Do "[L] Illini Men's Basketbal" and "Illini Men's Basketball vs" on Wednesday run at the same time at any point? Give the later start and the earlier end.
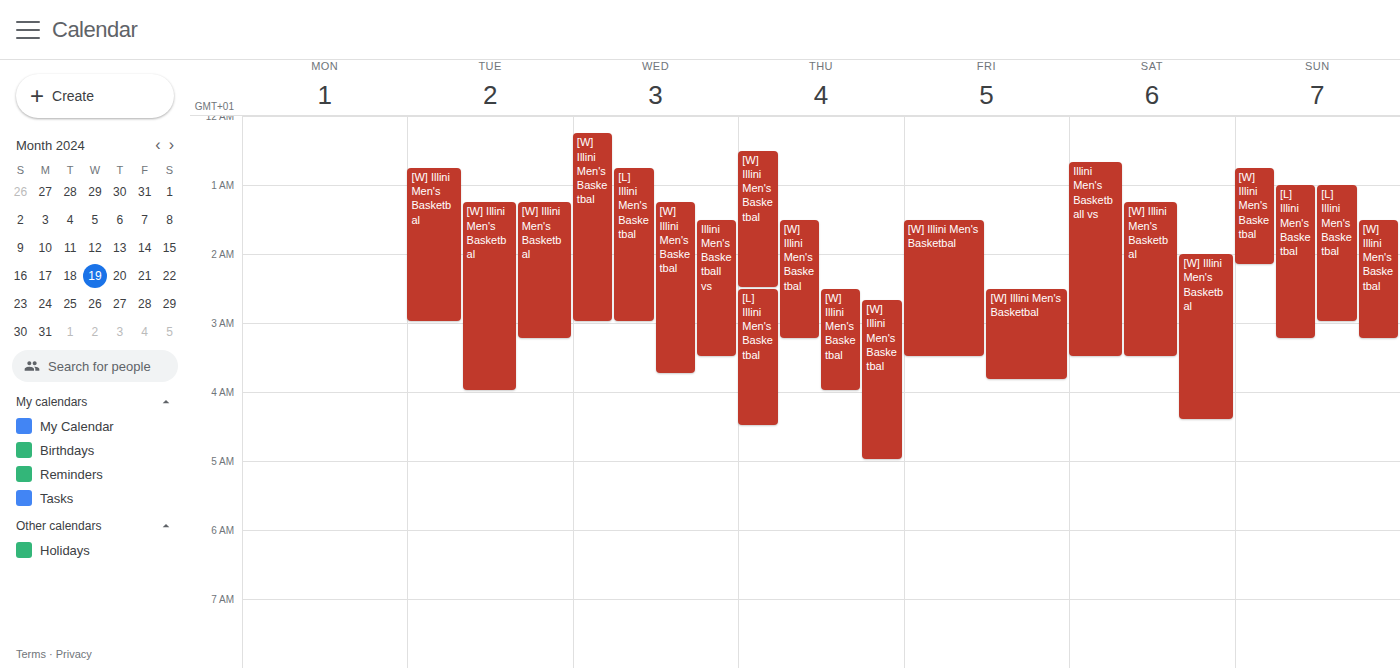
"Illini Men's Basketball vs" starts at 1:30 AM, before "[L] Illini Men's Basketbal" ends at 3:00 AM -- they overlap.